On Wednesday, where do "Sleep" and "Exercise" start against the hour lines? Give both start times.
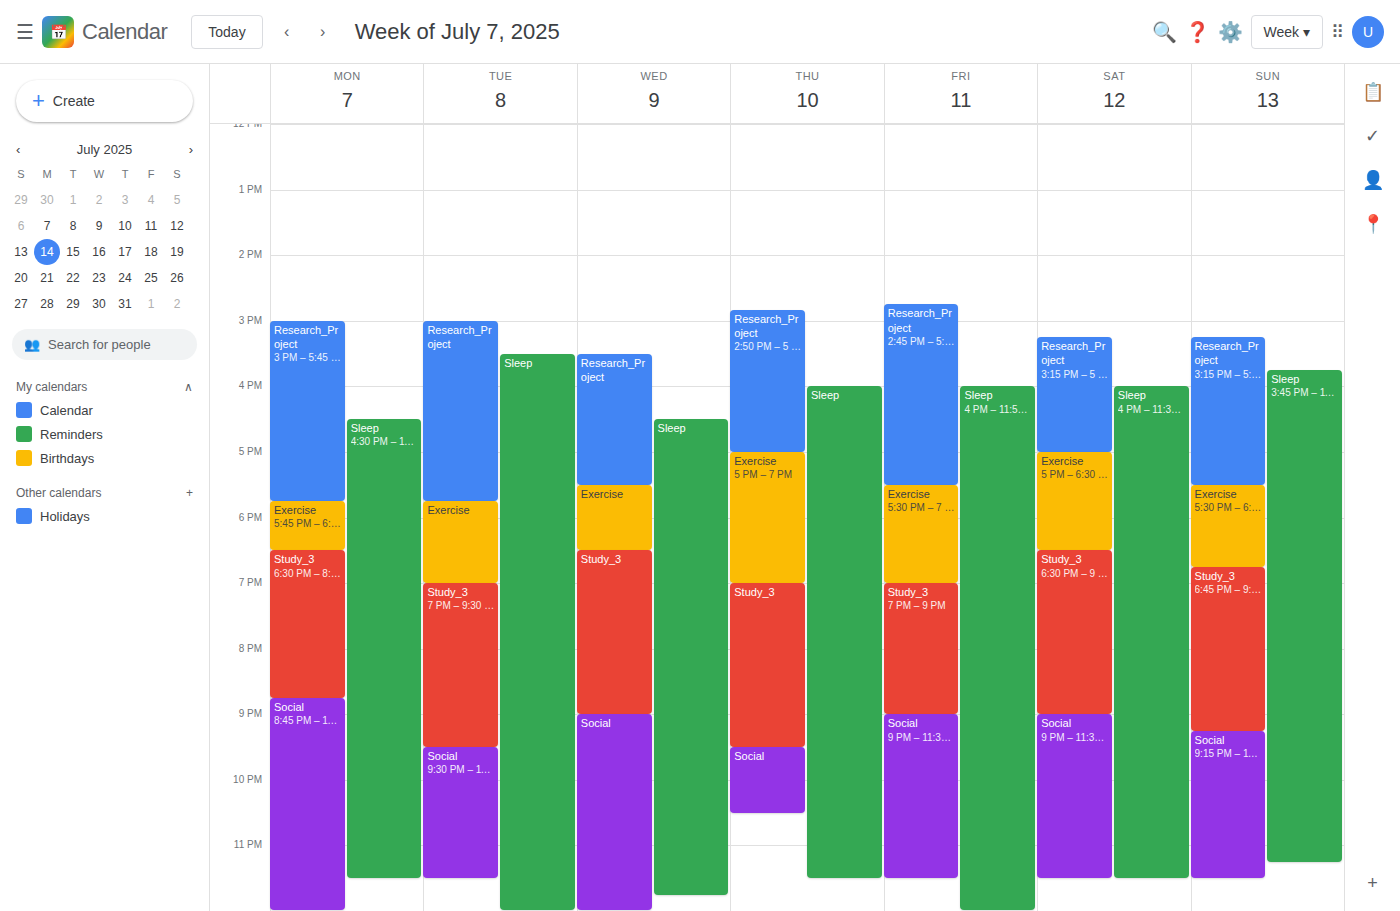
"Sleep": 4:30 PM, halfway between the 4 PM and 5 PM lines. "Exercise": 5:30 PM, halfway between the 5 PM and 6 PM lines.